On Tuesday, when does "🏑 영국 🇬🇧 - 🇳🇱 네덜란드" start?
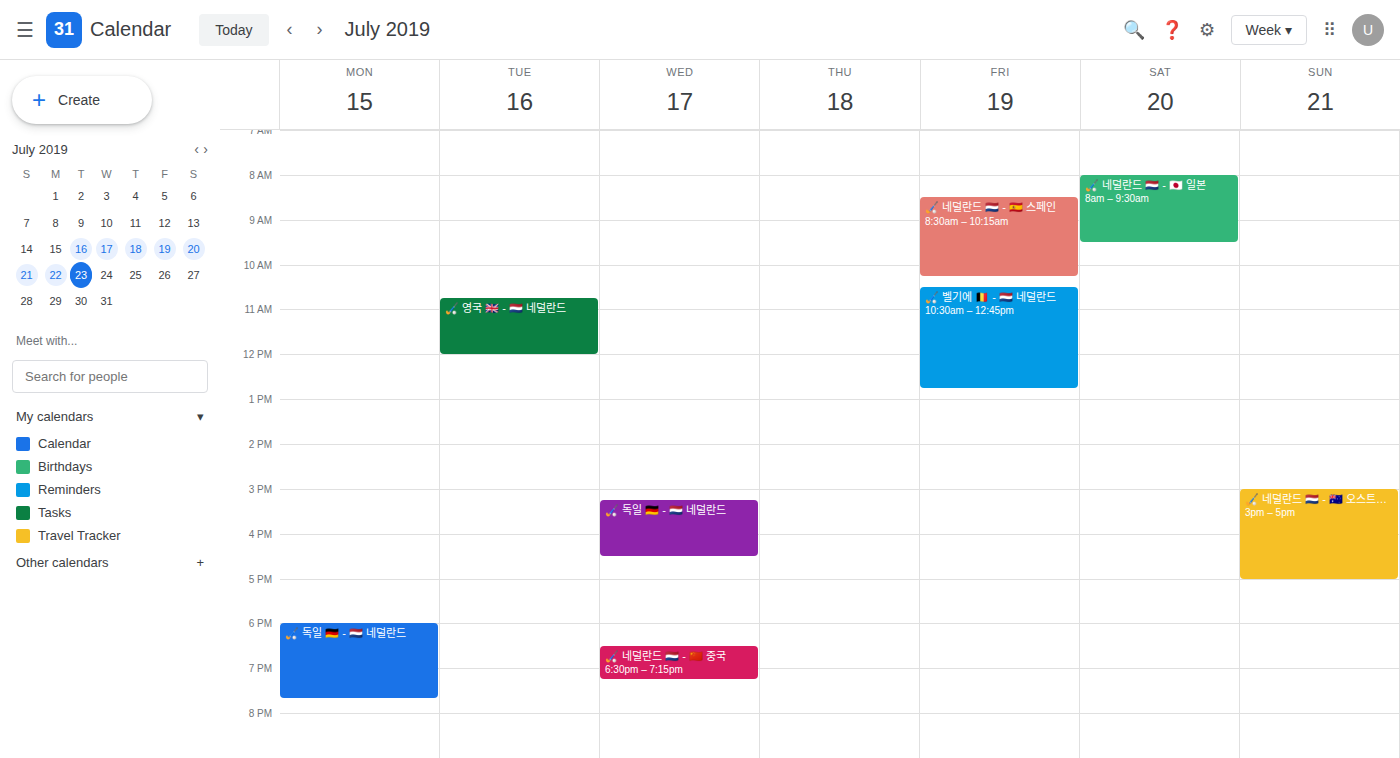
10:45 AM